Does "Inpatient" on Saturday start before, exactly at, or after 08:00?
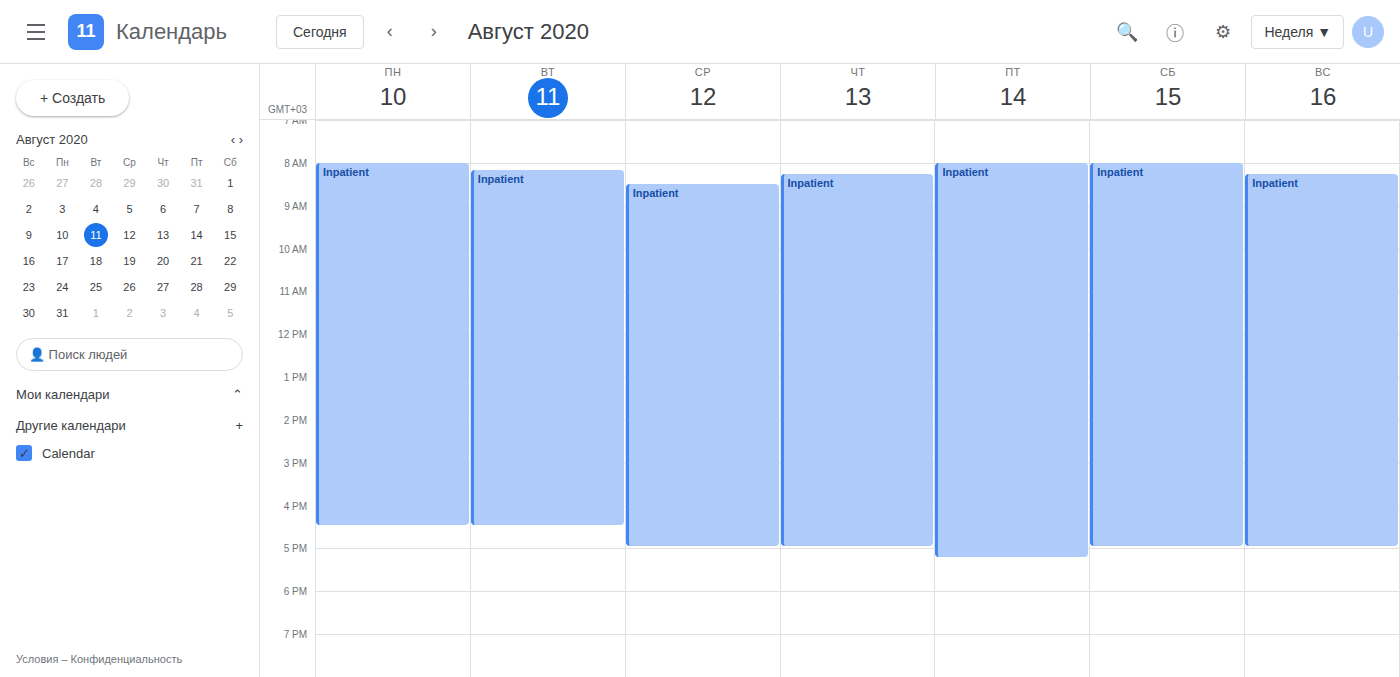
08:00 -- exactly at 08:00, on the 08:00 line.